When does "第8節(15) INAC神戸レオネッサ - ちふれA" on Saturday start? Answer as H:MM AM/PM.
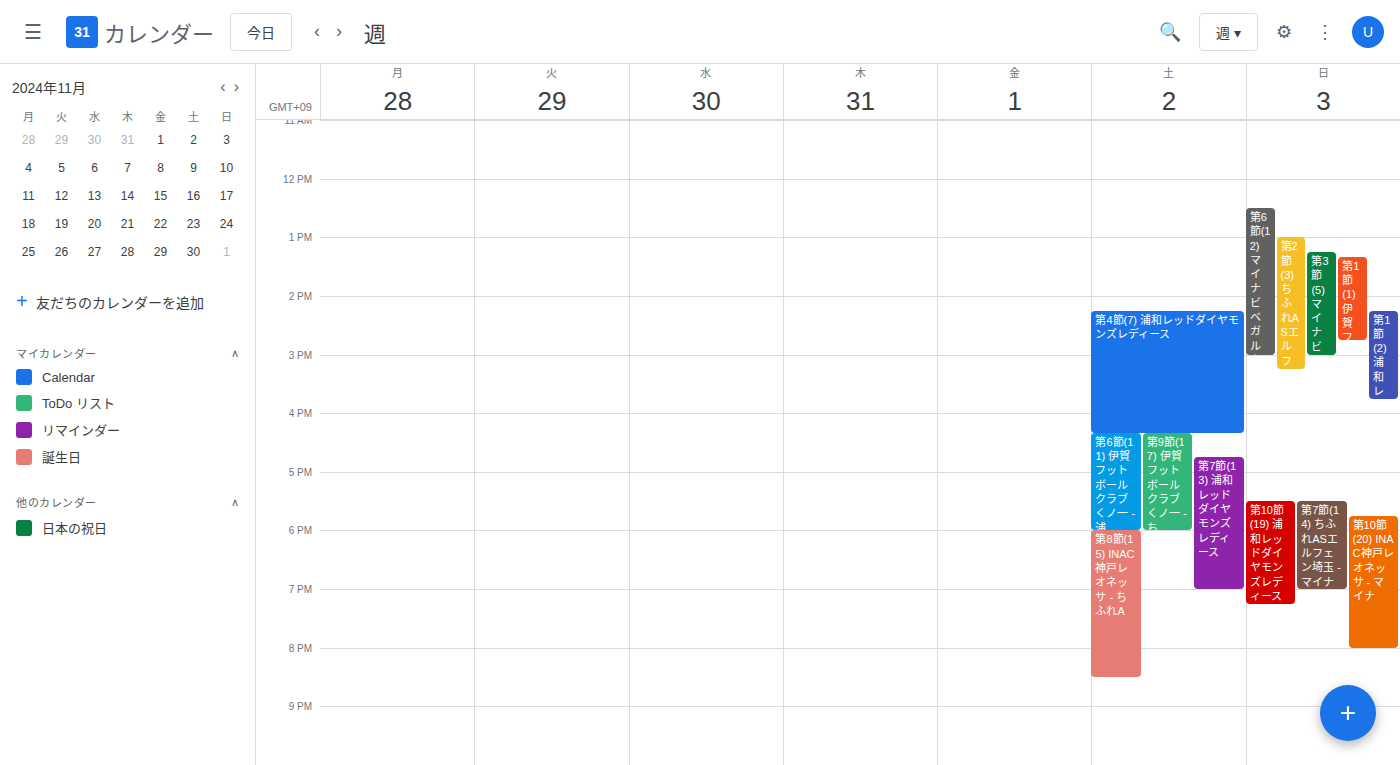
6:00 PM